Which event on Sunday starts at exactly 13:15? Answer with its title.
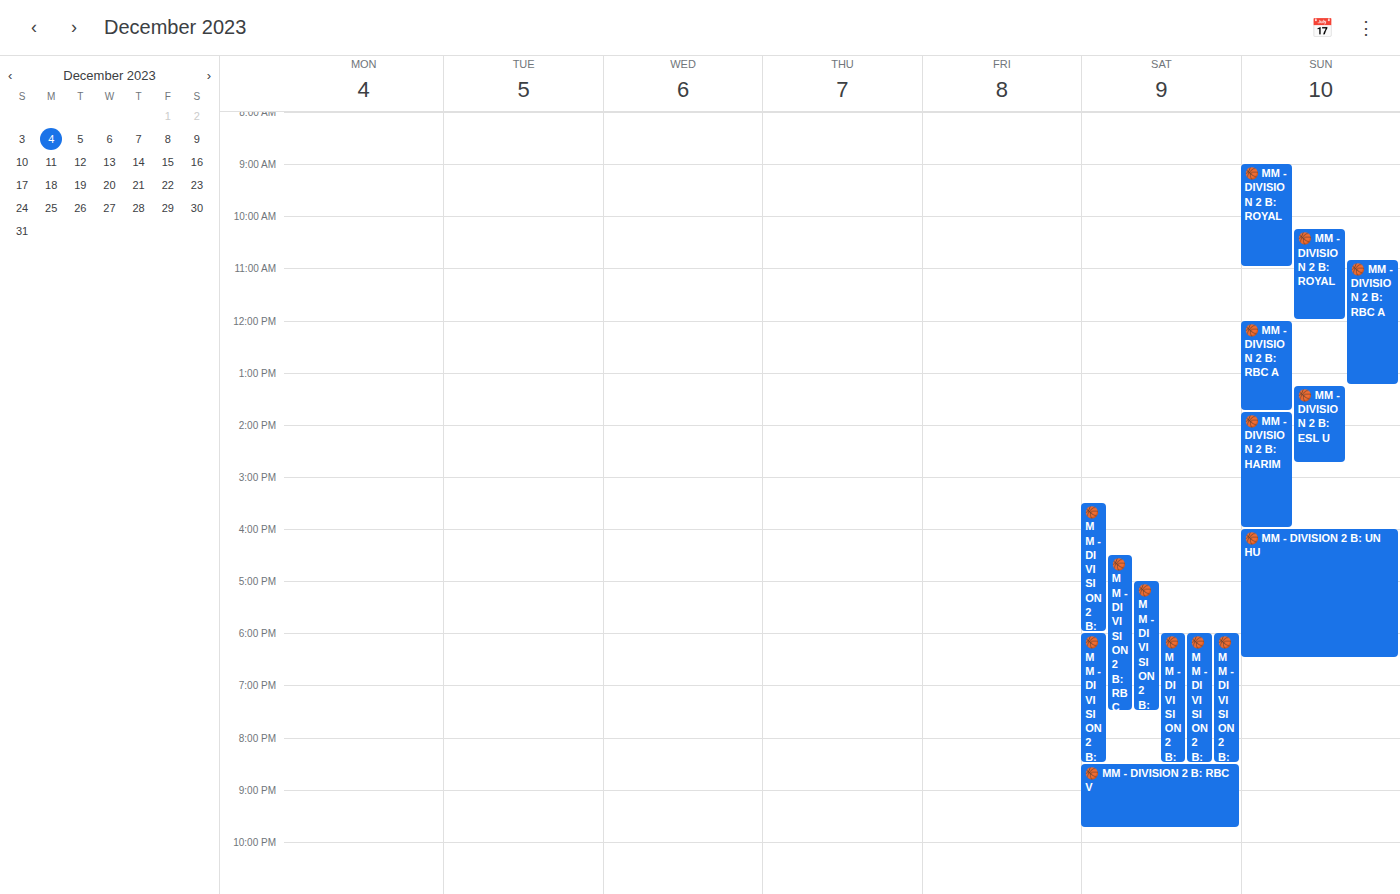
"🏀 MM - DIVISION 2 B: ESL U"